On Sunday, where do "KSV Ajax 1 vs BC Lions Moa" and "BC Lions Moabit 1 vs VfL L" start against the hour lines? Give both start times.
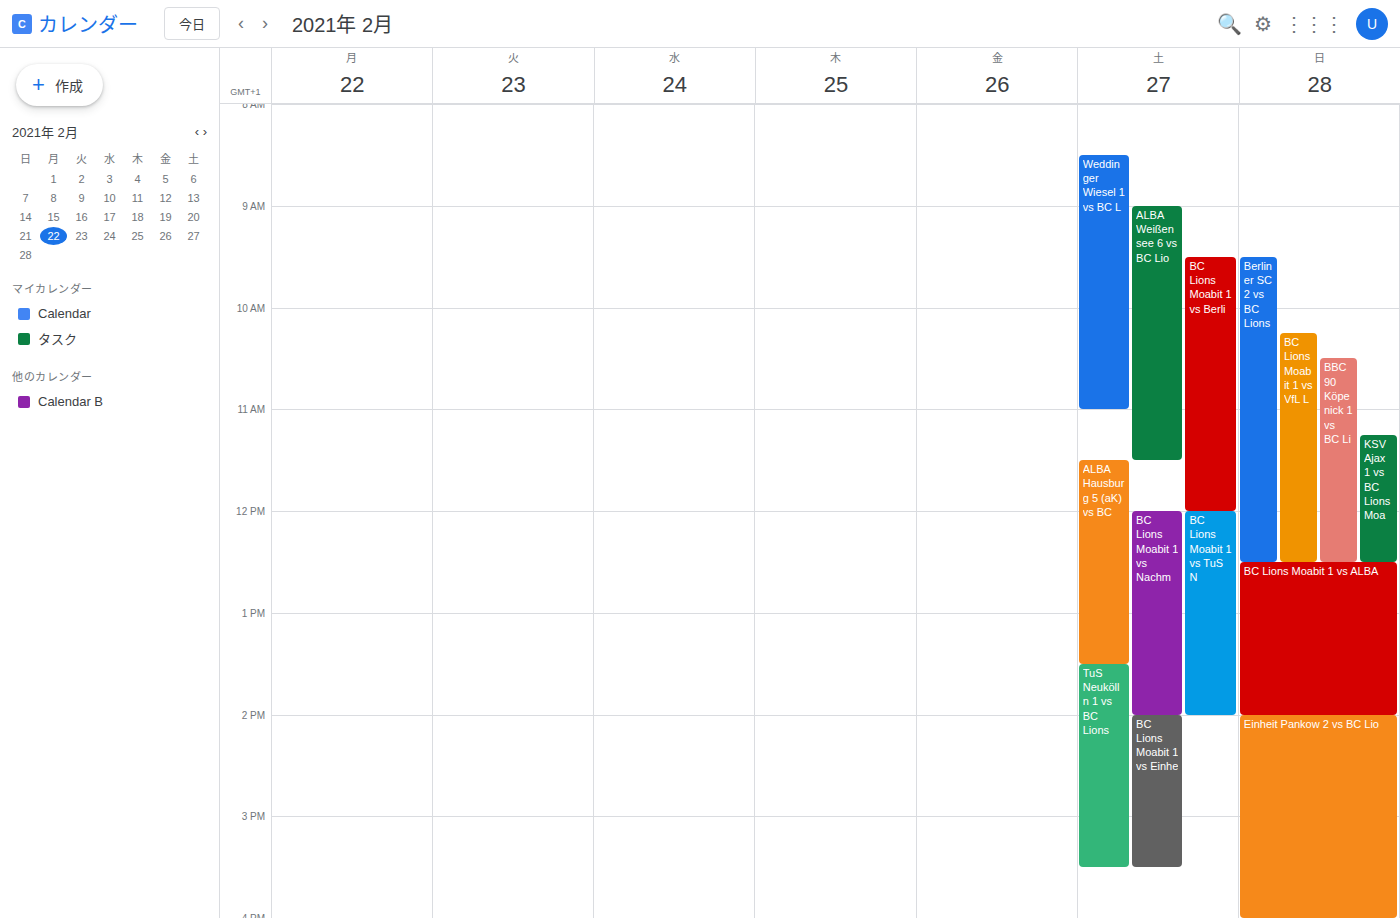
"KSV Ajax 1 vs BC Lions Moa": 11:15 AM, neither: a quarter of the way from the 11 AM line to the 12 PM line. "BC Lions Moabit 1 vs VfL L": 10:15 AM, neither: a quarter of the way from the 10 AM line to the 11 AM line.